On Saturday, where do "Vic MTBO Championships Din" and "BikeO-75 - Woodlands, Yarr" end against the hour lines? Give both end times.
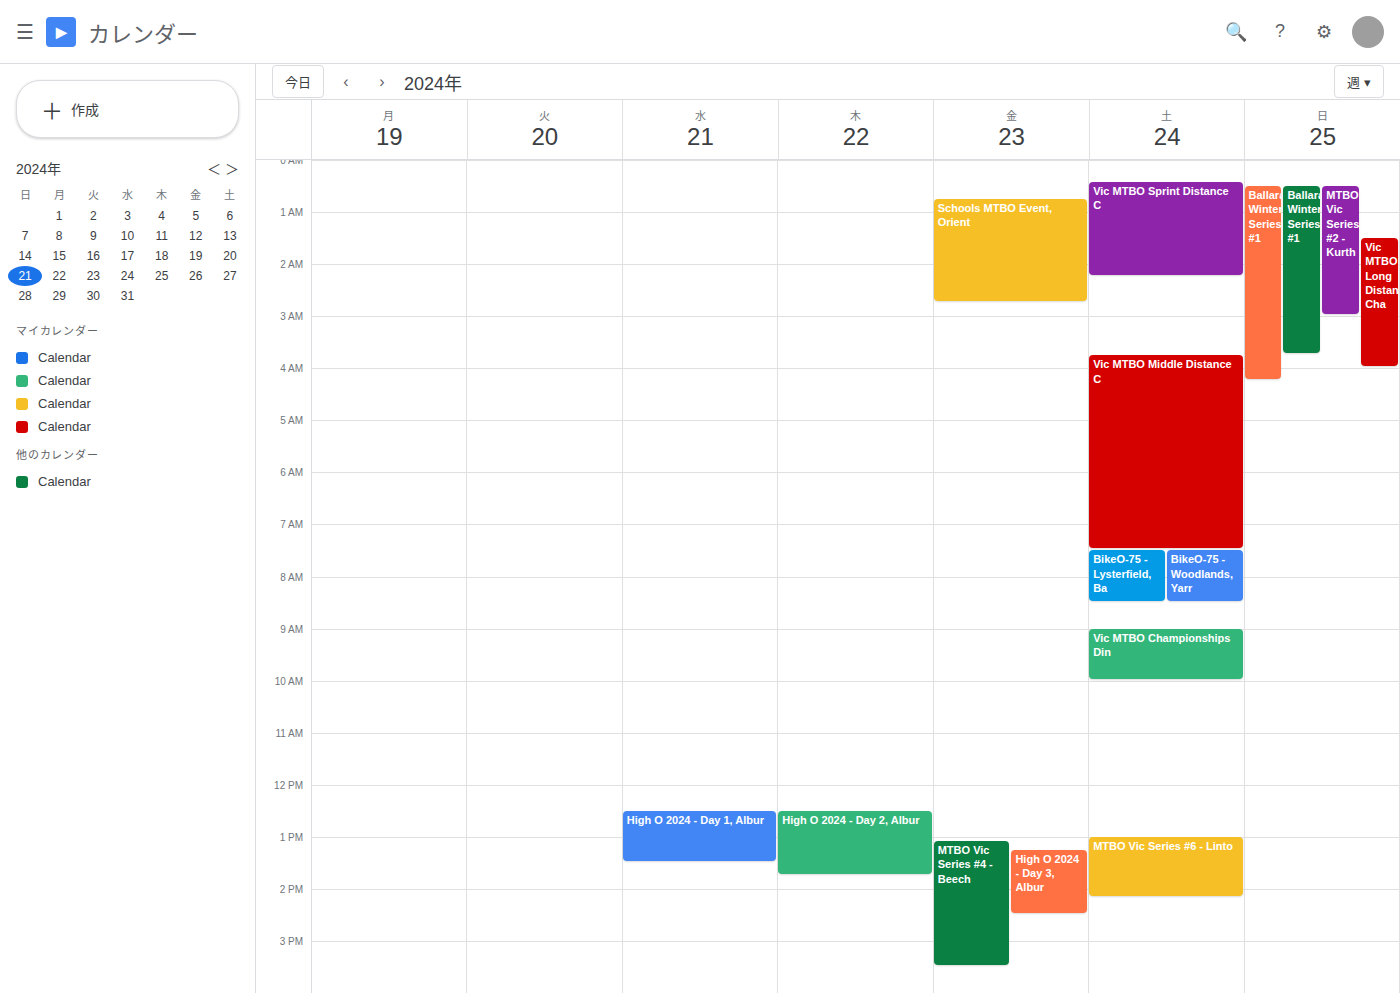
"Vic MTBO Championships Din": 10:00 AM, exactly on the 10 AM line. "BikeO-75 - Woodlands, Yarr": 8:30 AM, halfway between the 8 AM and 9 AM lines.